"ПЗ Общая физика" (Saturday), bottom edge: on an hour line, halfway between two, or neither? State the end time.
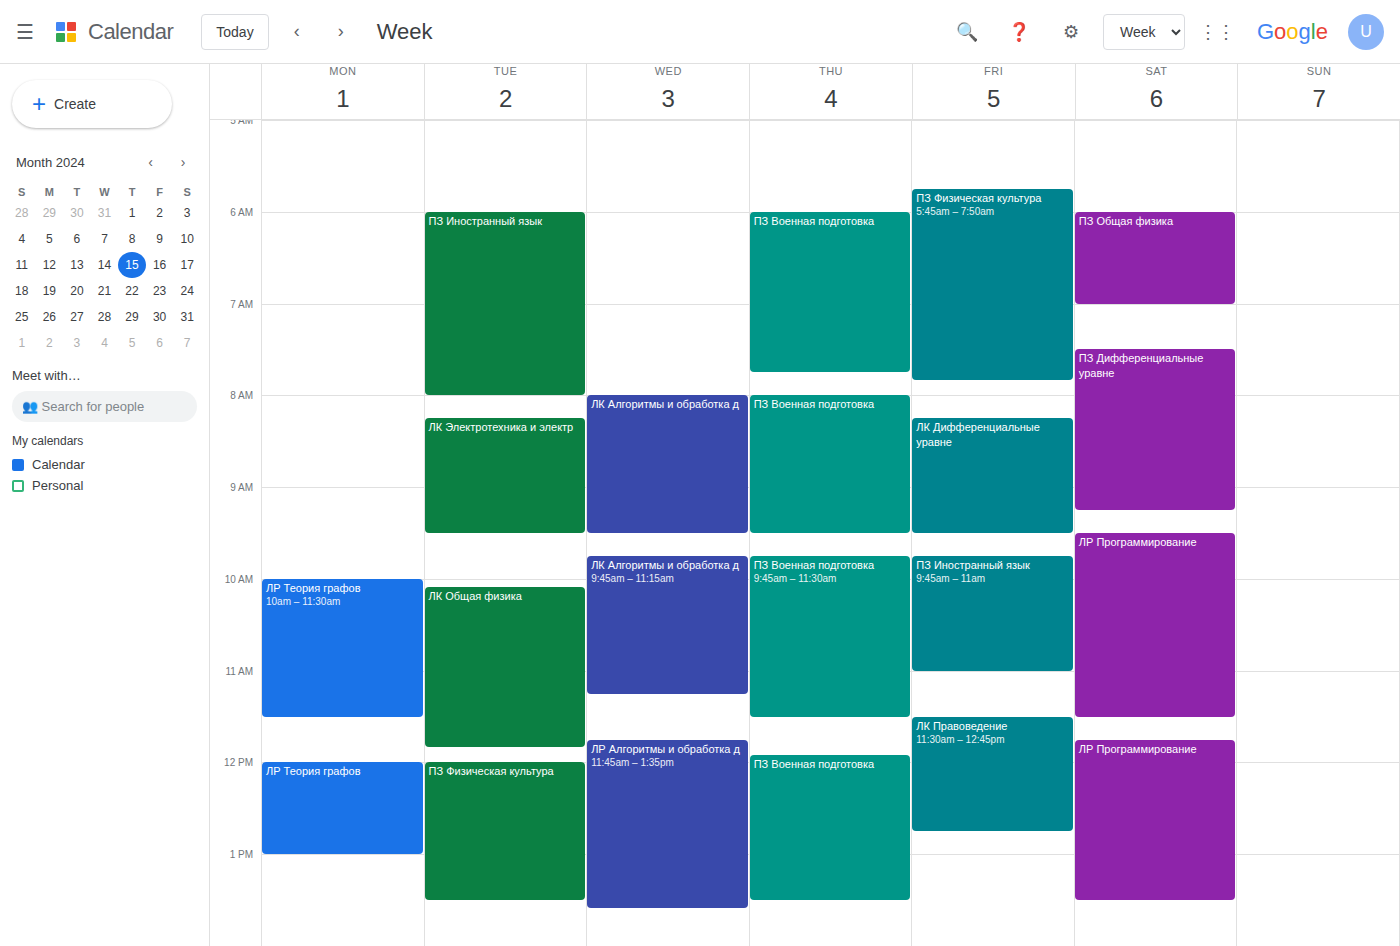
7:00 AM -- exactly on the 7 AM line.